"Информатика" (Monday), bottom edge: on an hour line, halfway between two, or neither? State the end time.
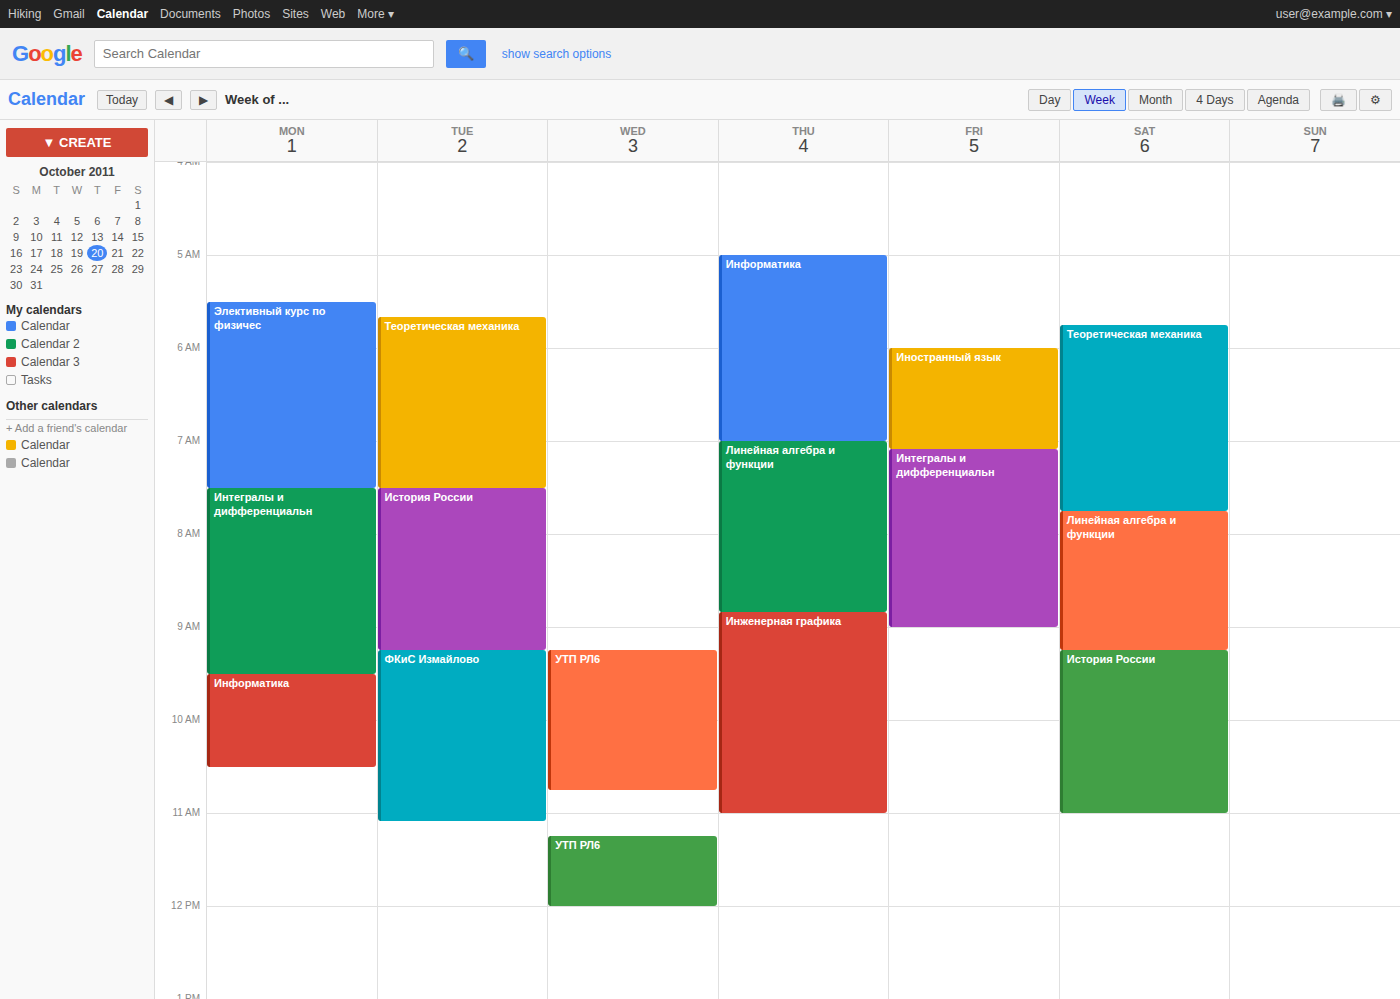
10:30 AM -- halfway between the 10 AM and 11 AM lines.